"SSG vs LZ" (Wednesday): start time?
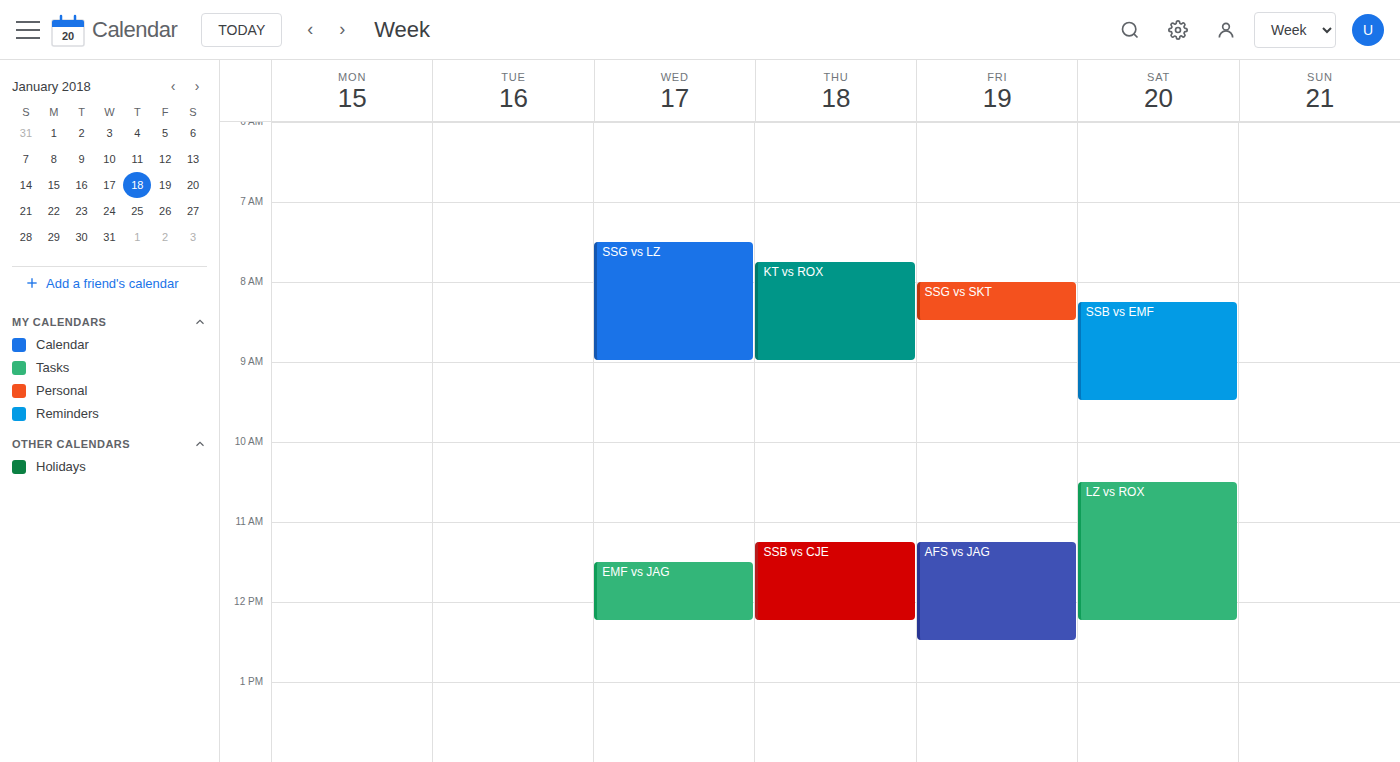
7:30 AM